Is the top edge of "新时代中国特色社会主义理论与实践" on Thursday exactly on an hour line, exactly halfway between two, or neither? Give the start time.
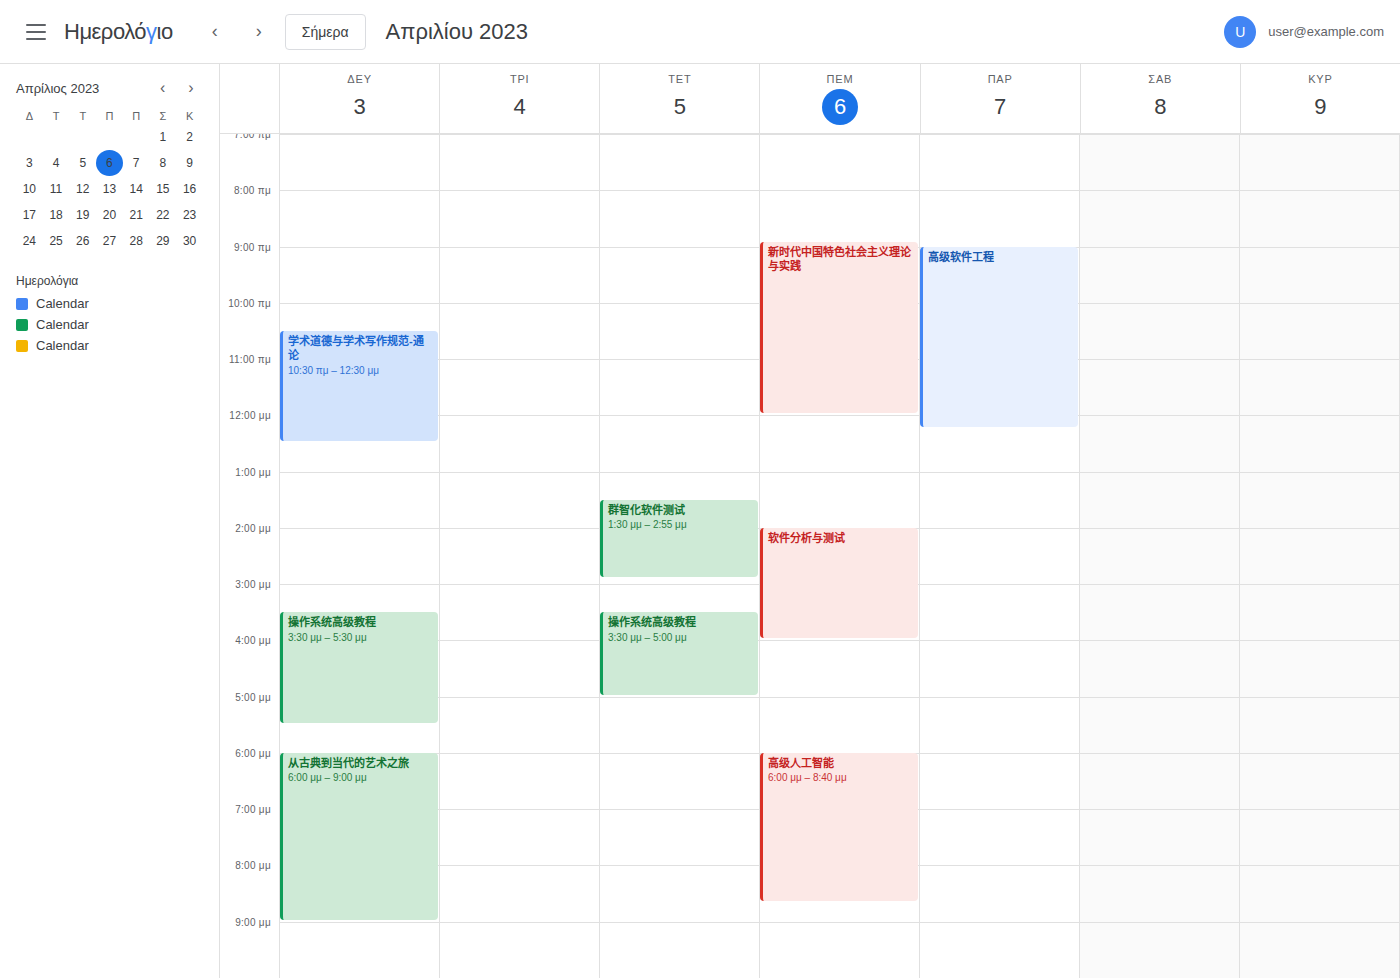
8:55 AM -- neither: 55 minutes below the 8 AM line and 5 minutes above the 9 AM line.